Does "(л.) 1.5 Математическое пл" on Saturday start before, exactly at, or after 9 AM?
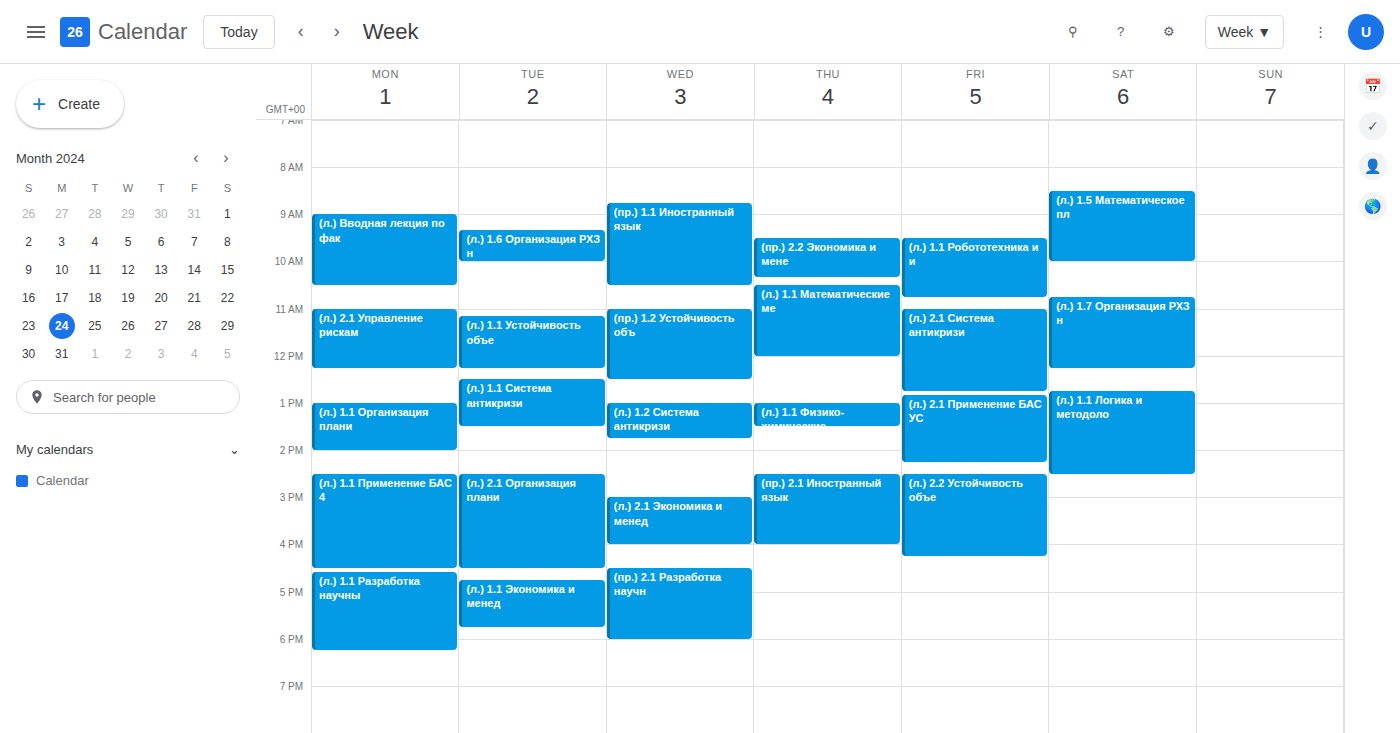
8:30 AM -- before 9 AM, 30 minutes above the 9 AM line.